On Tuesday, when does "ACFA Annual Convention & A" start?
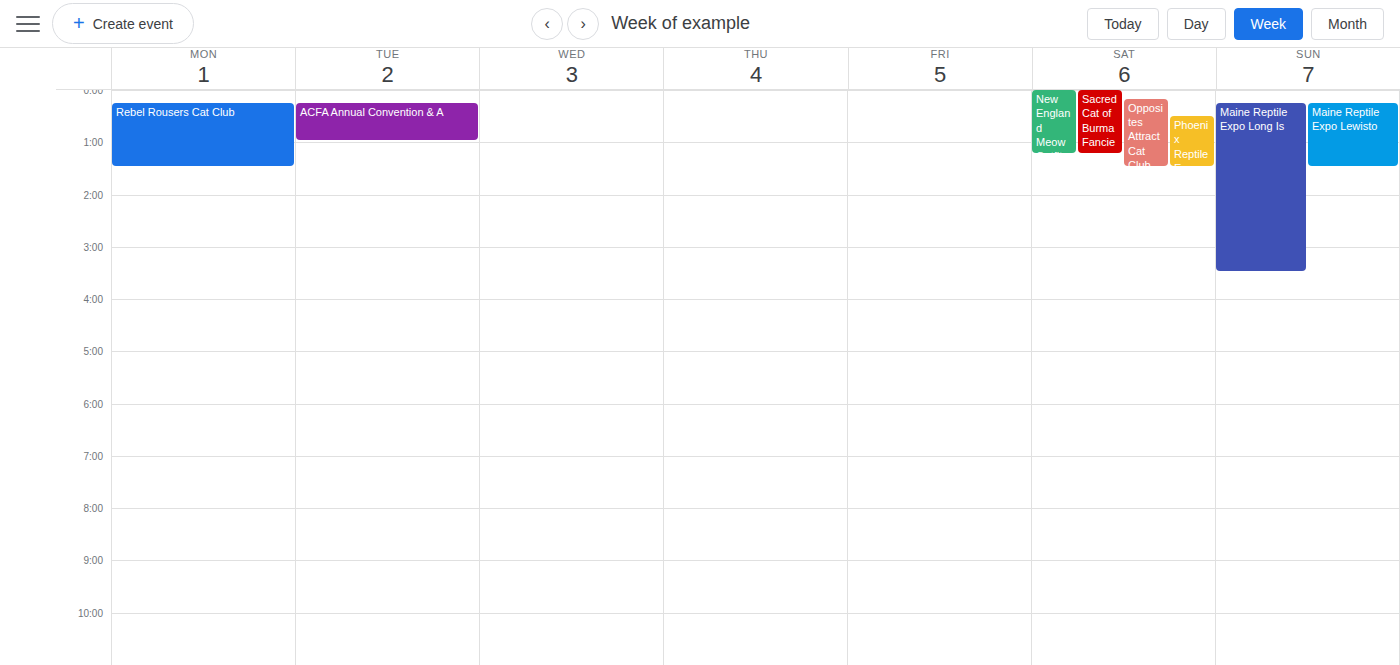
00:15